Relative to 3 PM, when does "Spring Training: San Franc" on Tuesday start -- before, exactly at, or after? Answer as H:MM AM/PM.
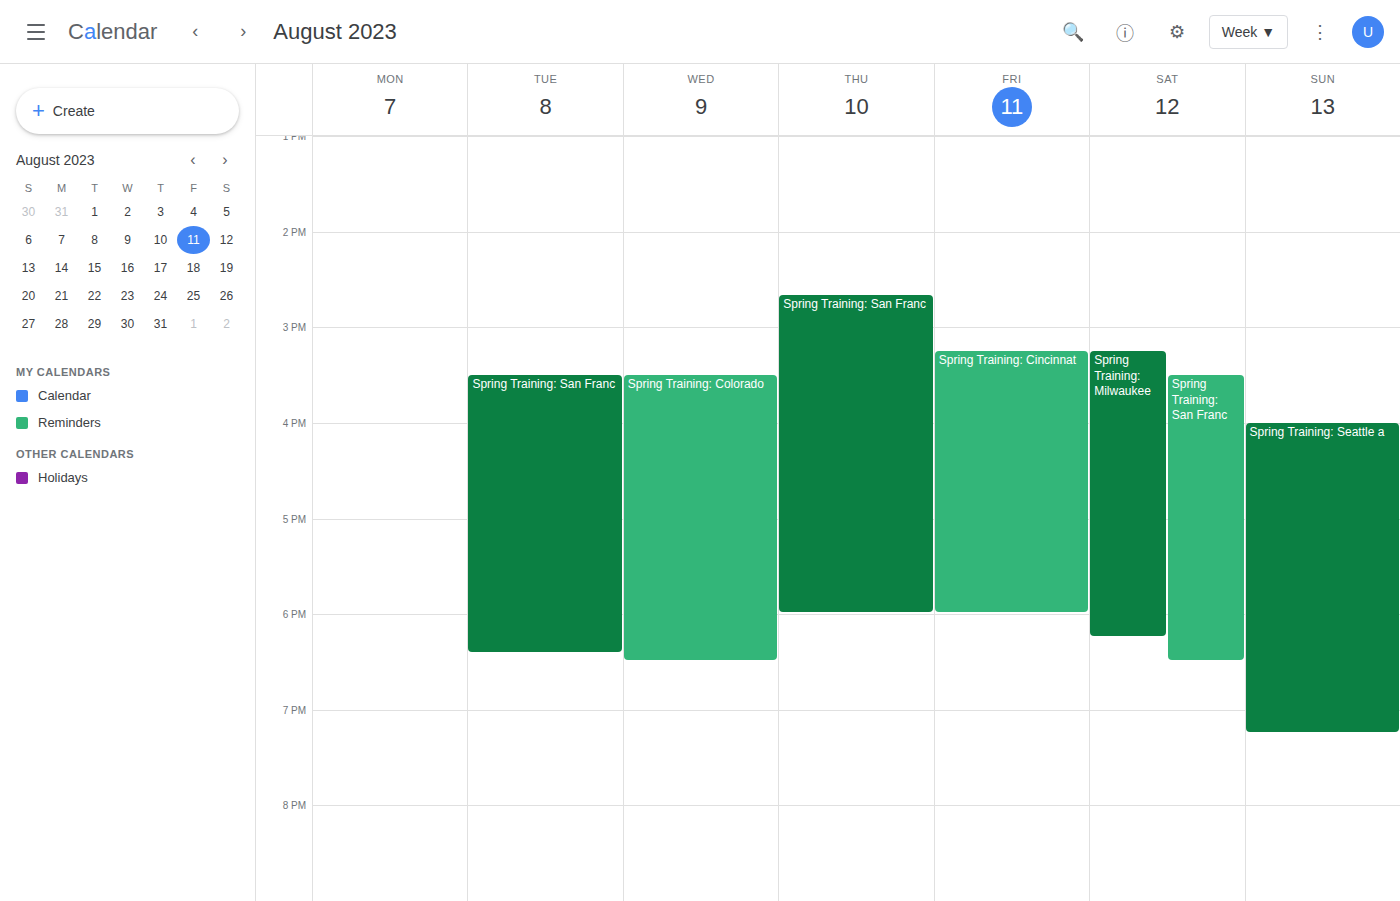
3:30 PM -- after 3 PM, 30 minutes below the 3 PM line.